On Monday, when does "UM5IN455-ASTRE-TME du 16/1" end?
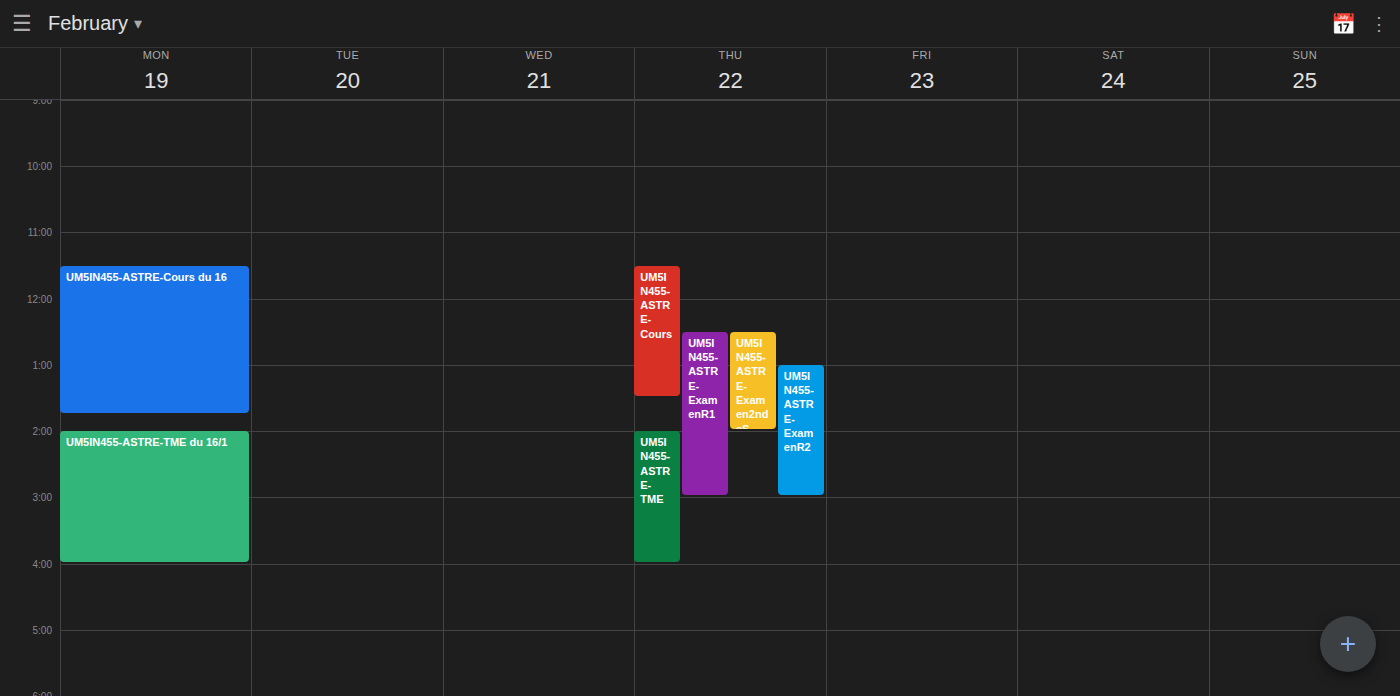
16:00